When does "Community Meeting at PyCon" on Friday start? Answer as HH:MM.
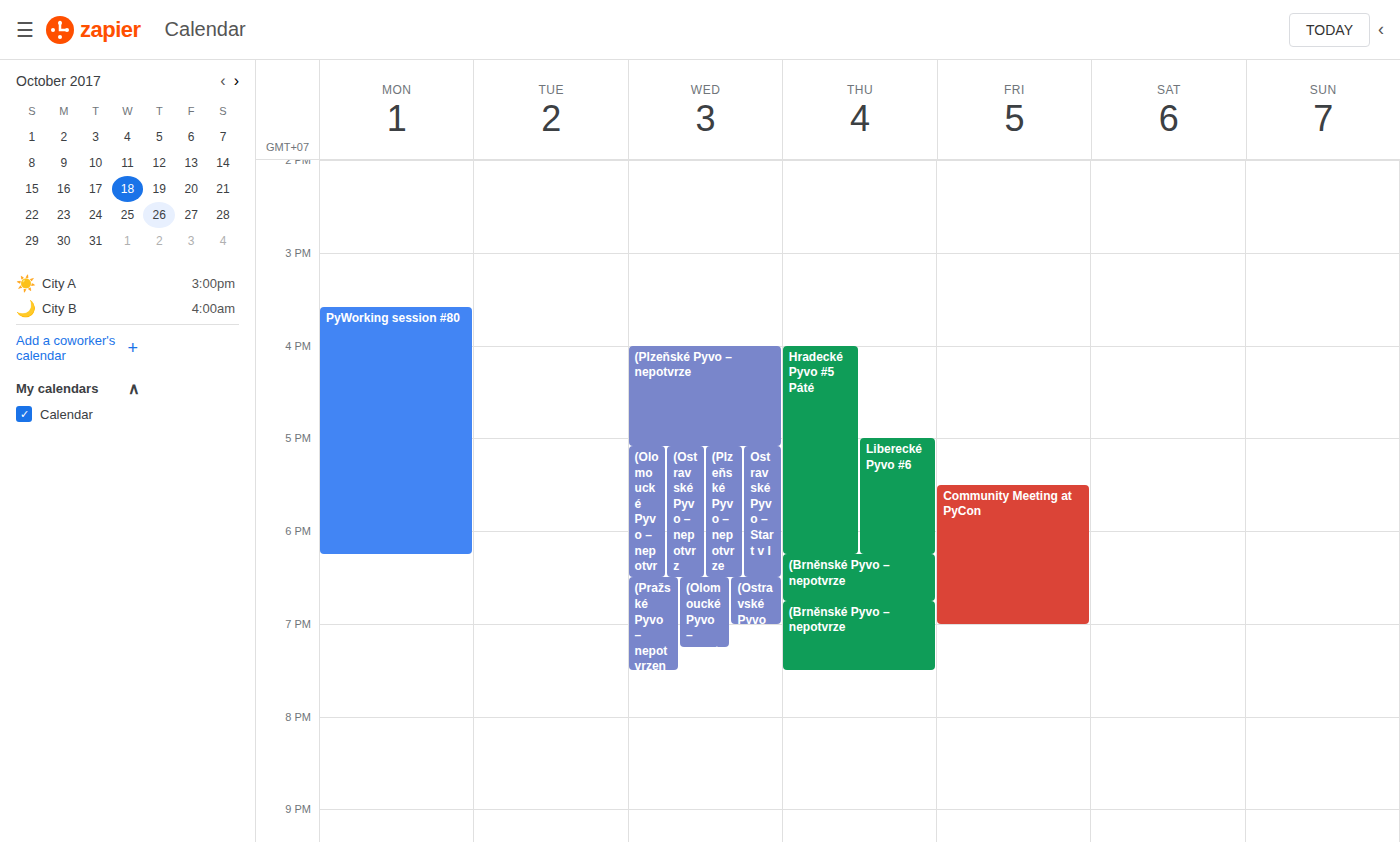
17:30